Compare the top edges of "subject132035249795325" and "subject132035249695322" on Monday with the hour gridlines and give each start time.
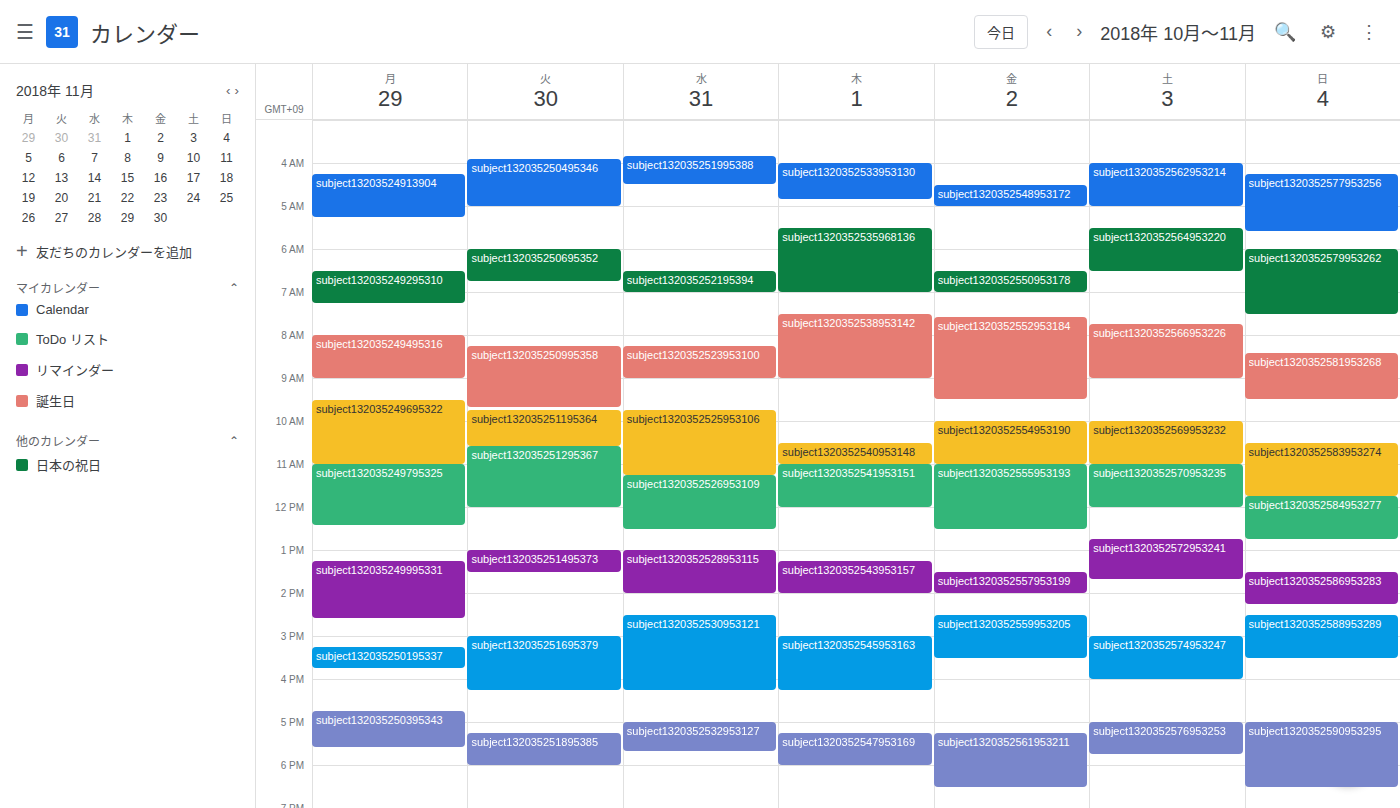
"subject132035249795325": 11:00 AM, exactly on the 11 AM line. "subject132035249695322": 9:30 AM, halfway between the 9 AM and 10 AM lines.